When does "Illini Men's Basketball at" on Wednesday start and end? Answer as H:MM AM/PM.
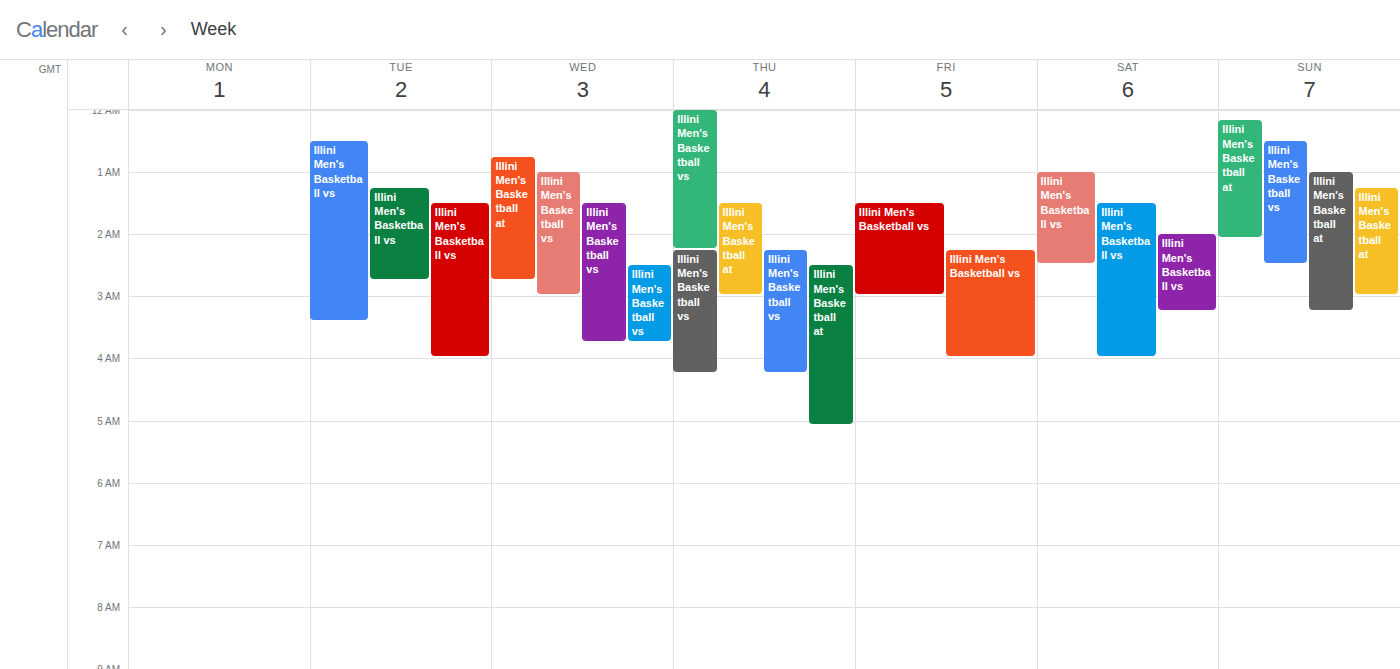
12:45 AM to 2:45 AM